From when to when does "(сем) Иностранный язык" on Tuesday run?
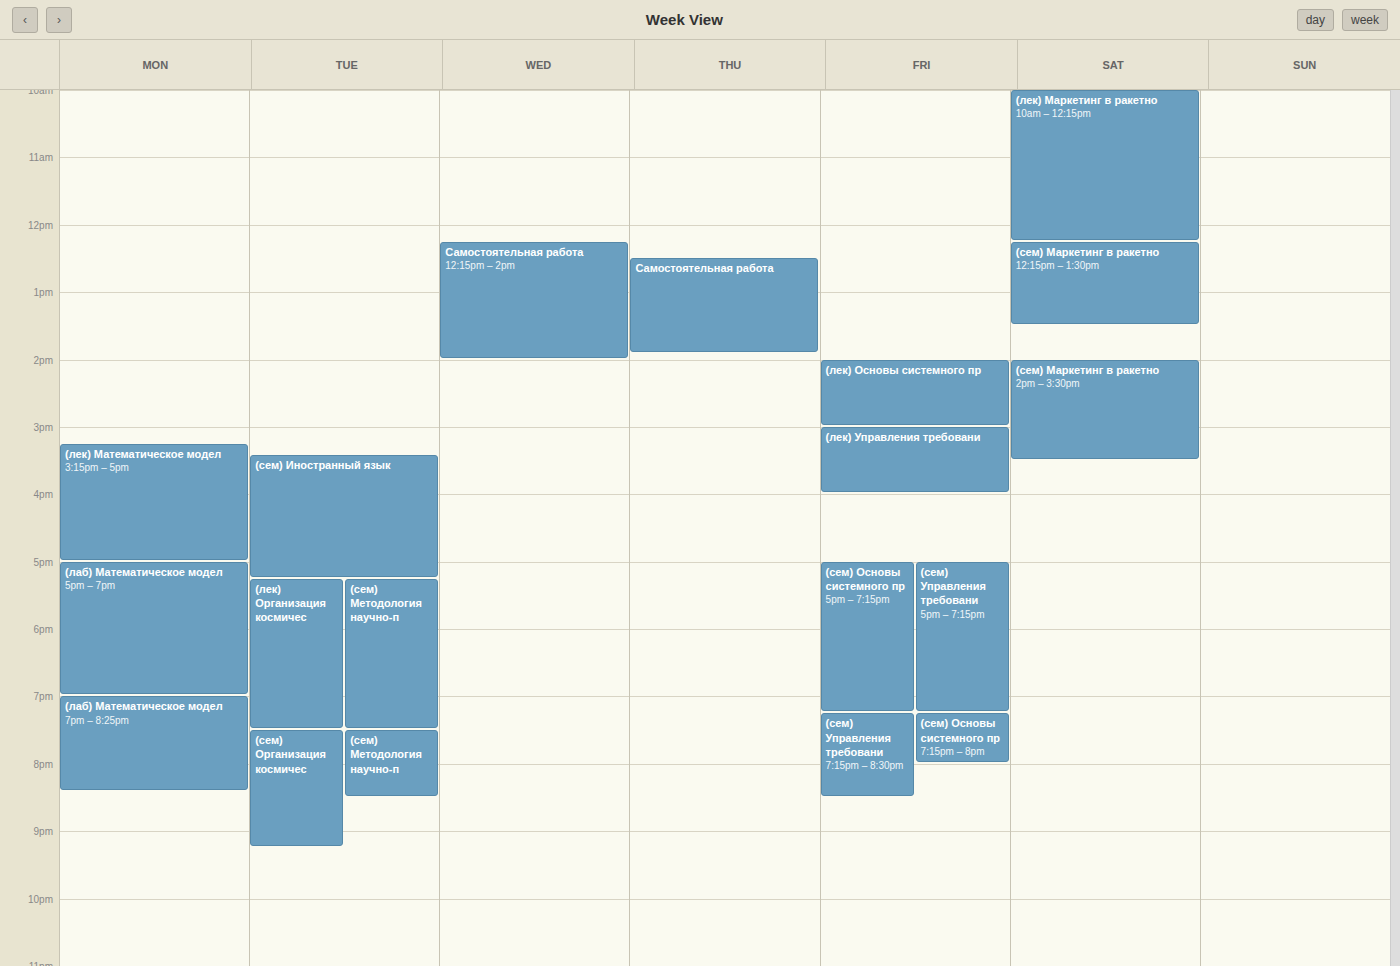
3:25 PM to 5:15 PM